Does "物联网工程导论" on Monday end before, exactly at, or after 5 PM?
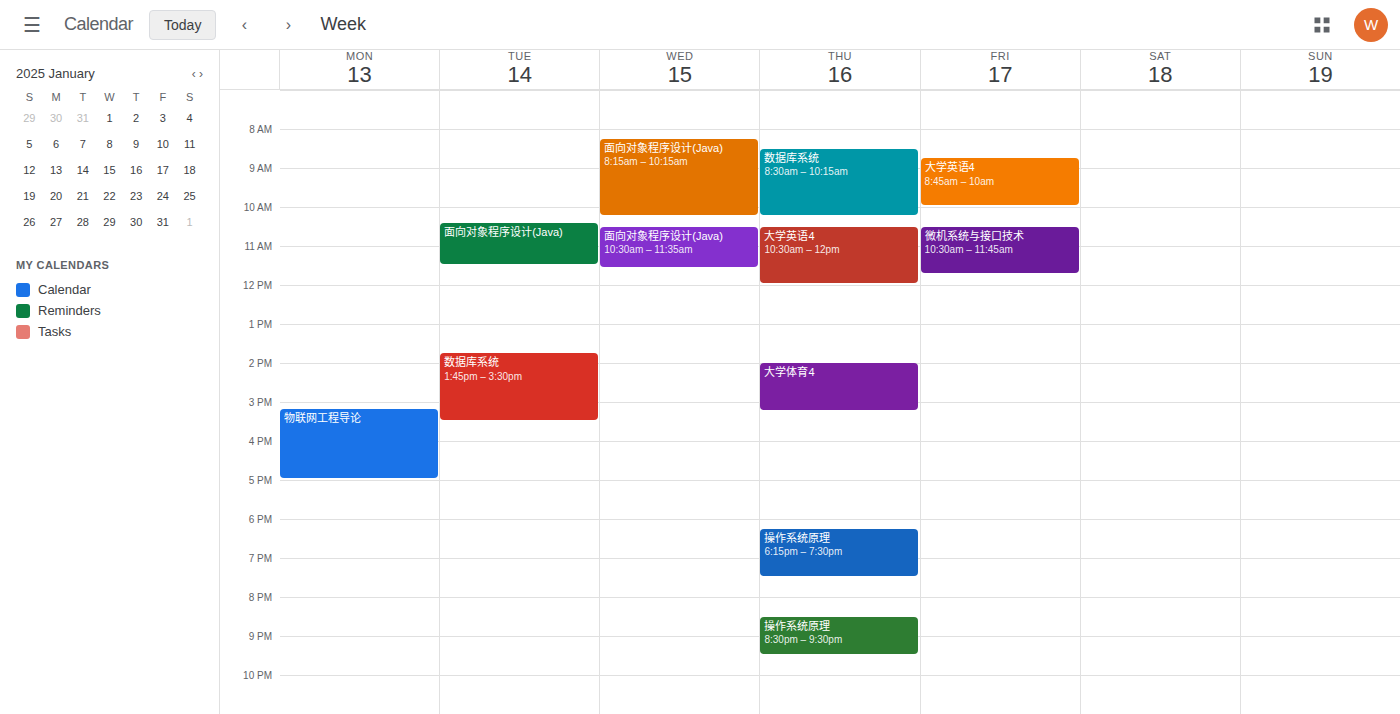
5:00 PM -- exactly at 5 PM, on the 5 PM line.